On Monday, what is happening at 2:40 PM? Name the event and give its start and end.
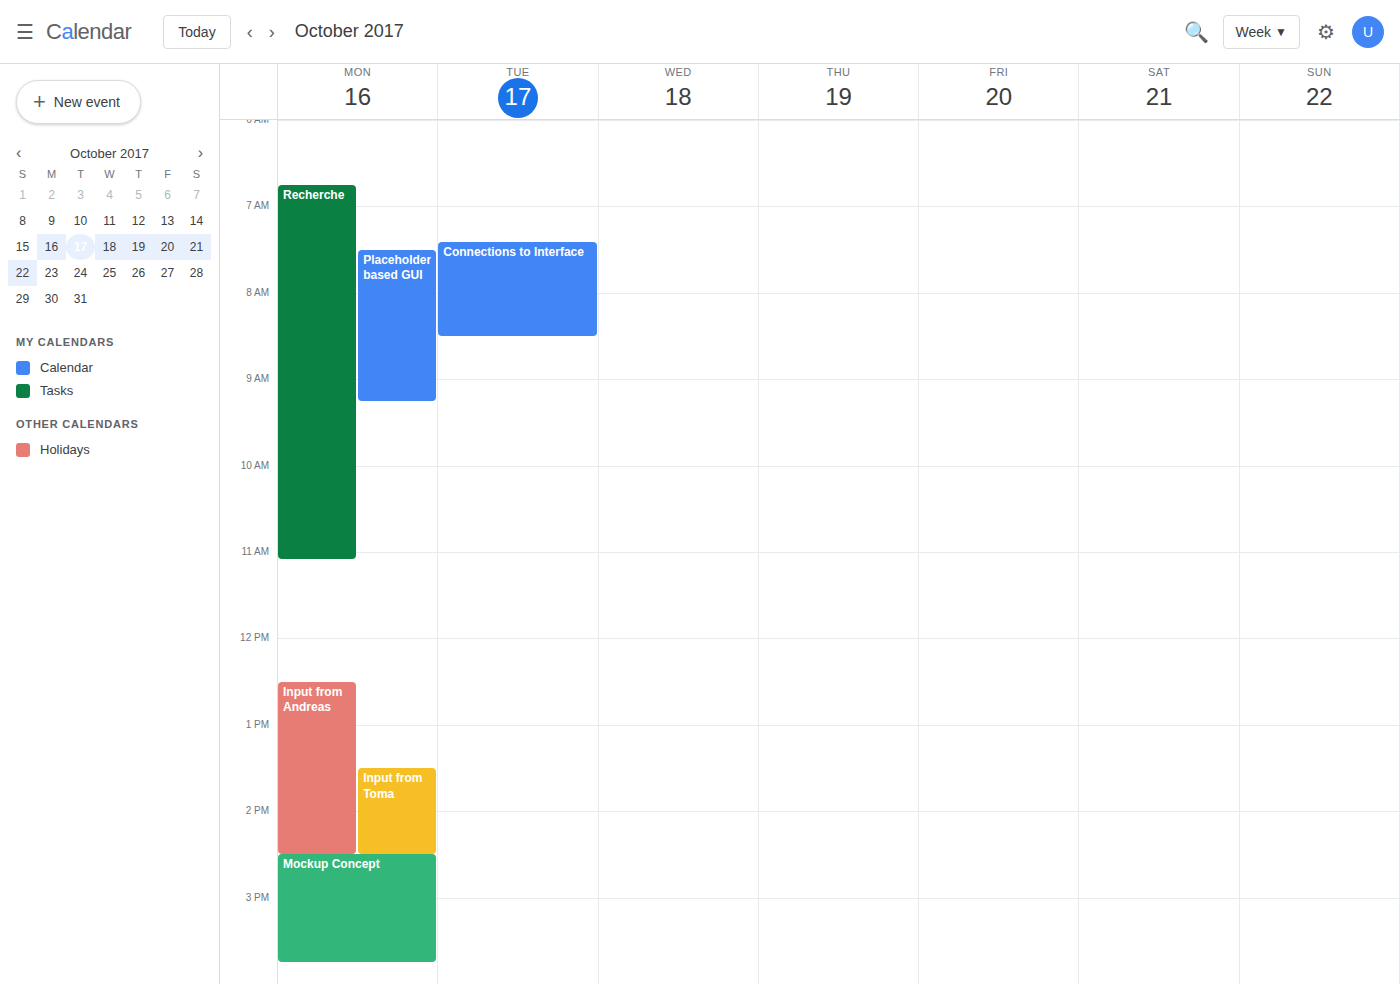
"Mockup Concept", 2:30 PM to 3:45 PM